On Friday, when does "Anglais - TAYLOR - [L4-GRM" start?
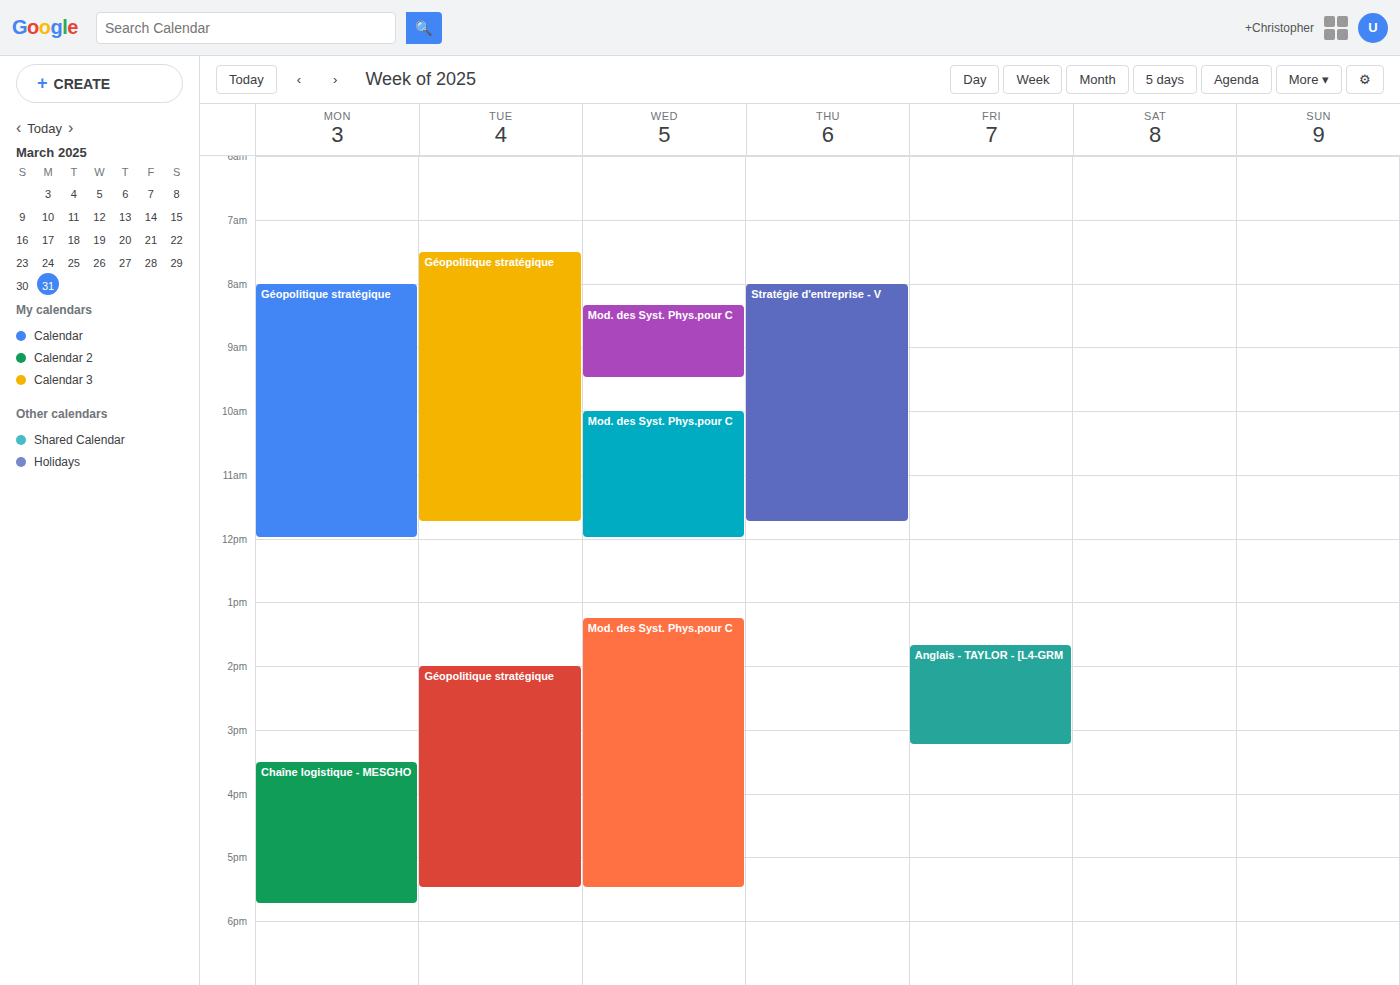
1:40 PM